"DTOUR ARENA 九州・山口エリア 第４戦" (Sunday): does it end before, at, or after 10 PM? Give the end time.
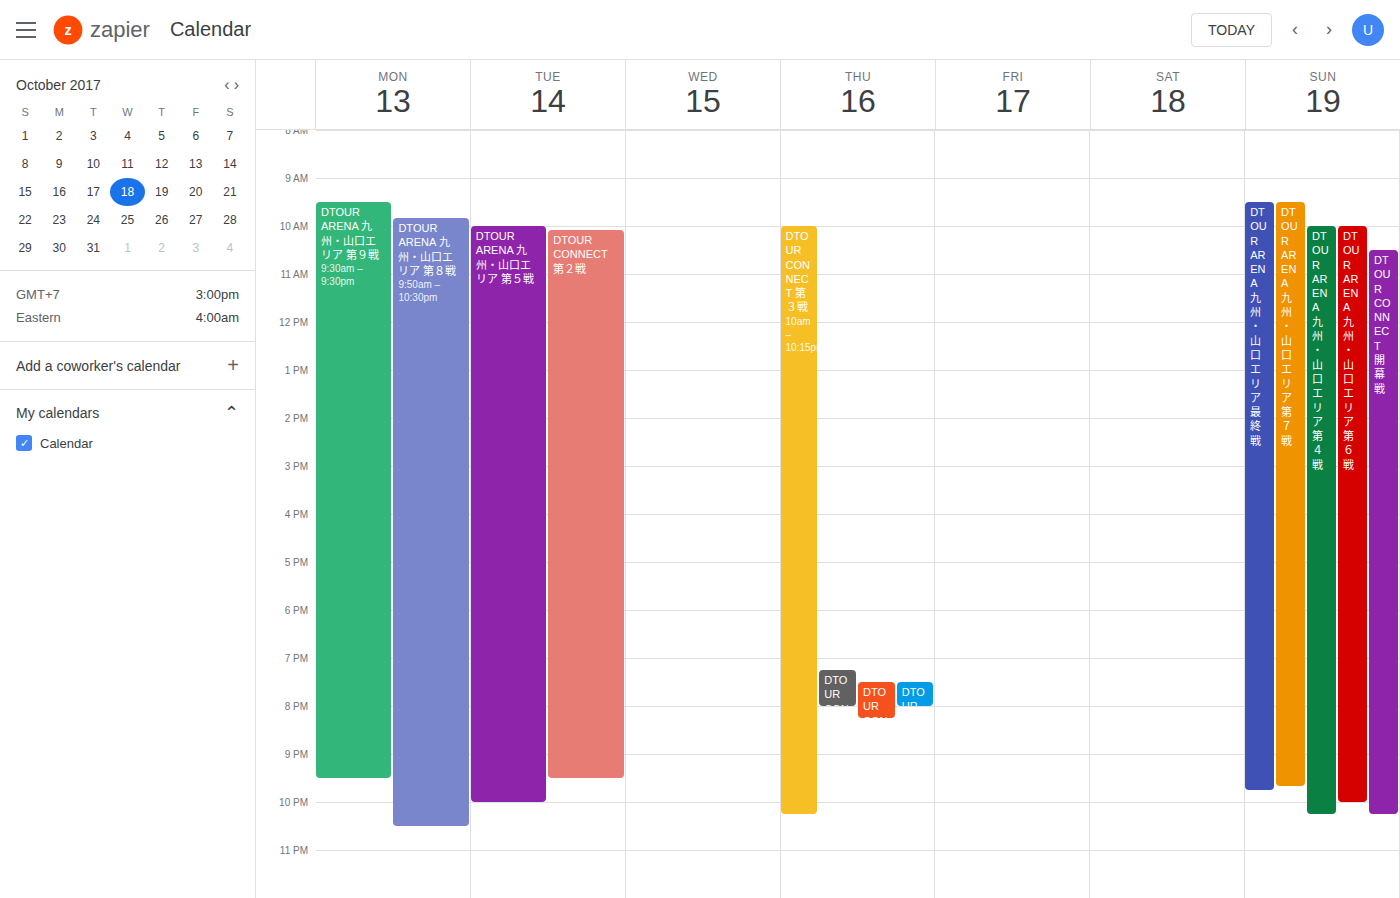
10:15 PM -- after 10 PM, 15 minutes below the 10 PM line.